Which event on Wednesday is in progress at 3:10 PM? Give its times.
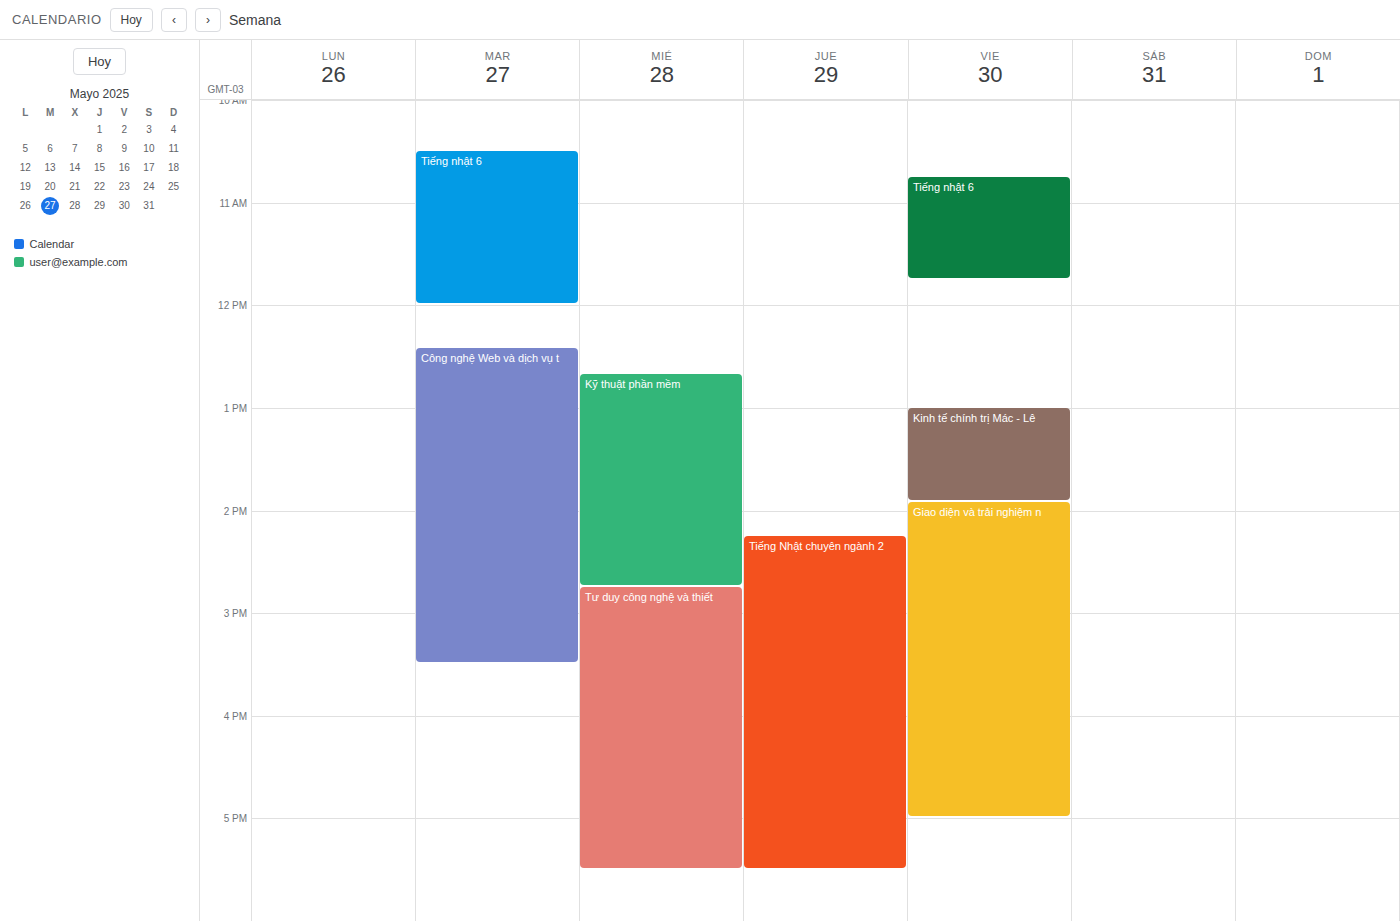
"Tư duy công nghệ và thiết", 2:45 PM to 5:30 PM